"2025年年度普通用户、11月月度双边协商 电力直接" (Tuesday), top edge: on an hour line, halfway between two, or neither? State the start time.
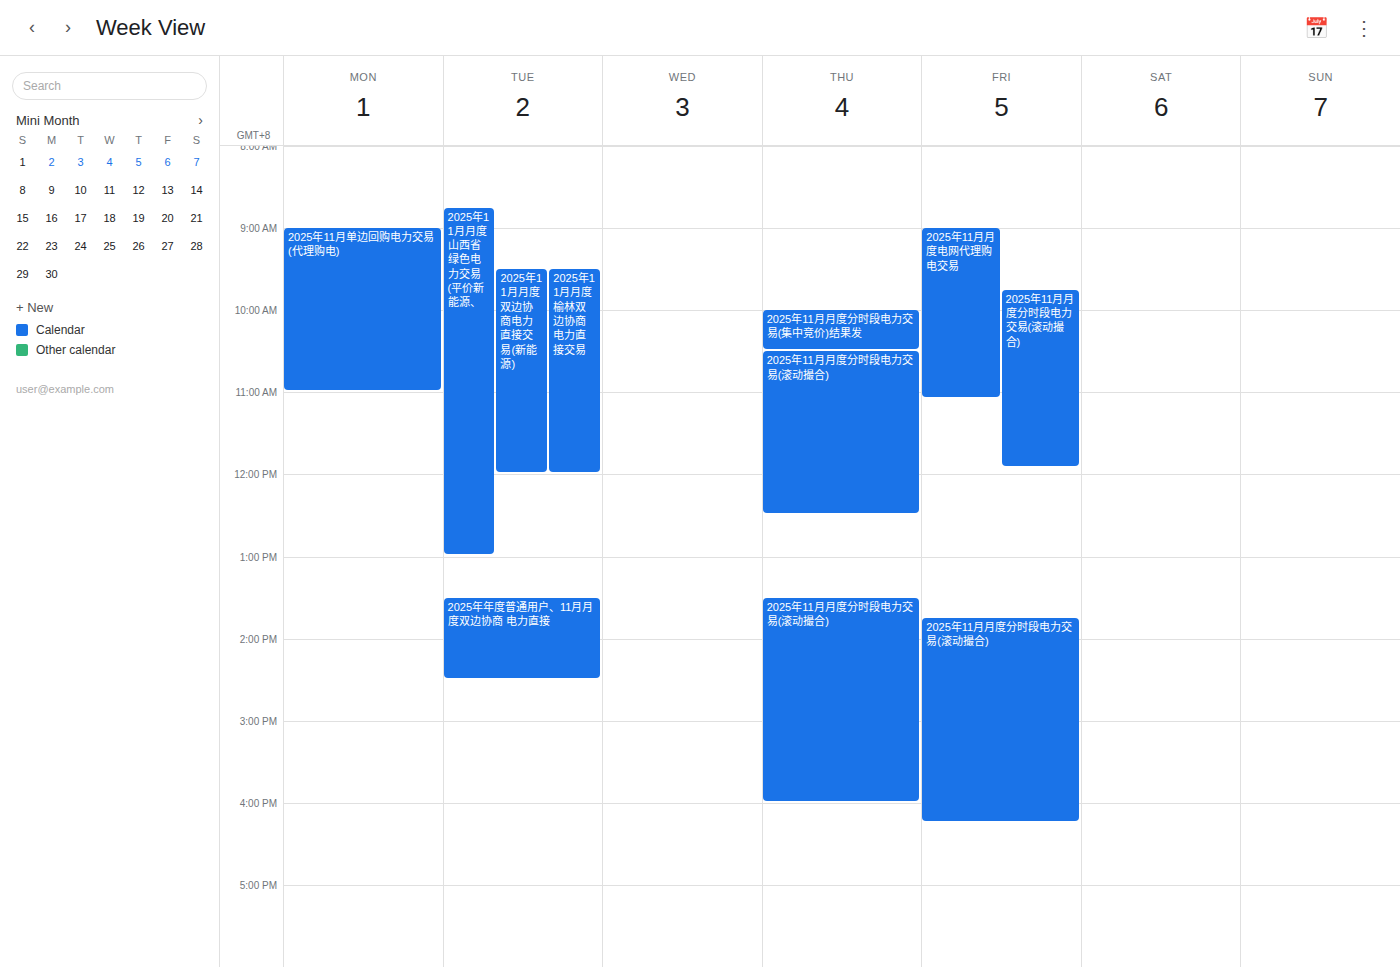
1:30 PM -- halfway between the 1 PM and 2 PM lines.